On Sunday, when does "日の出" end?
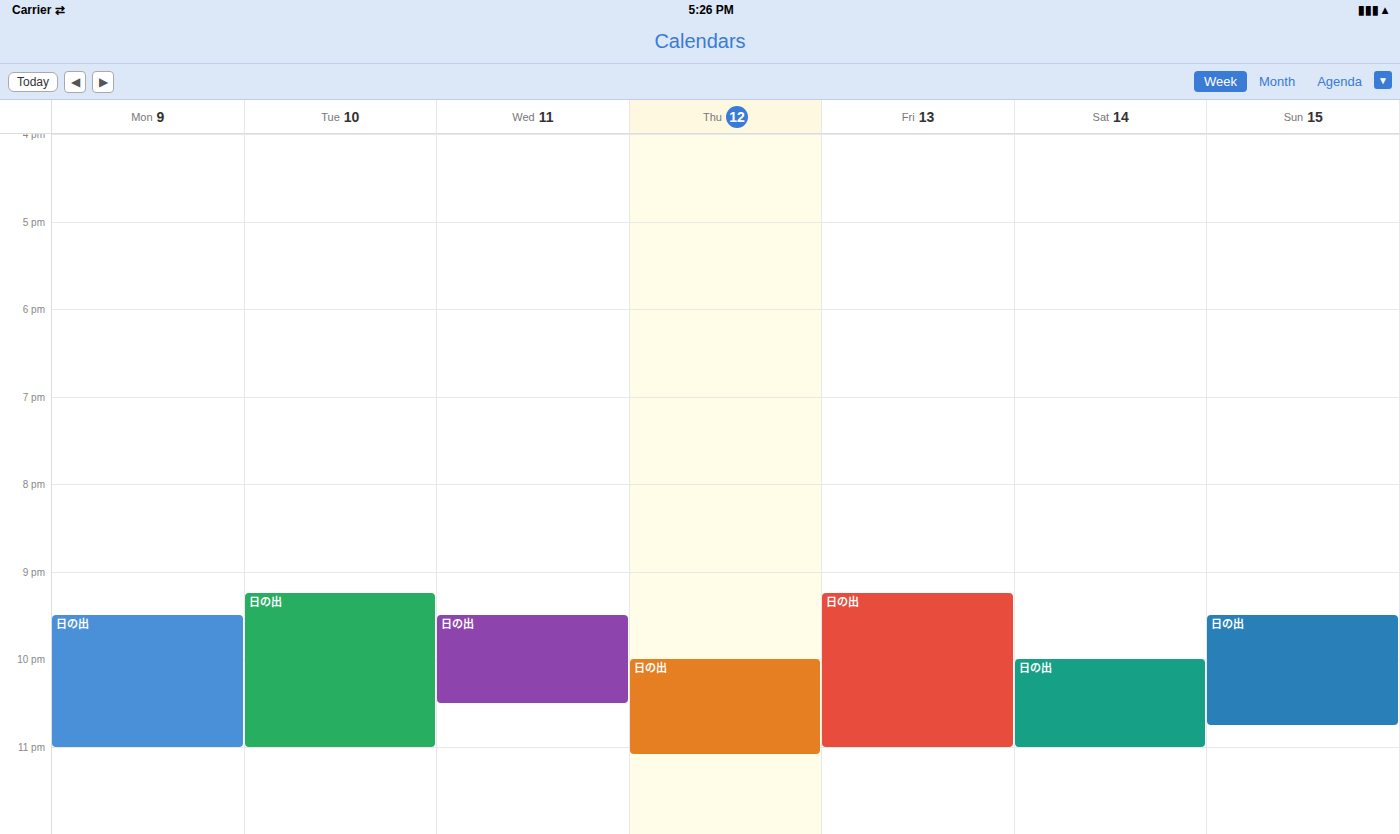
10:45 PM